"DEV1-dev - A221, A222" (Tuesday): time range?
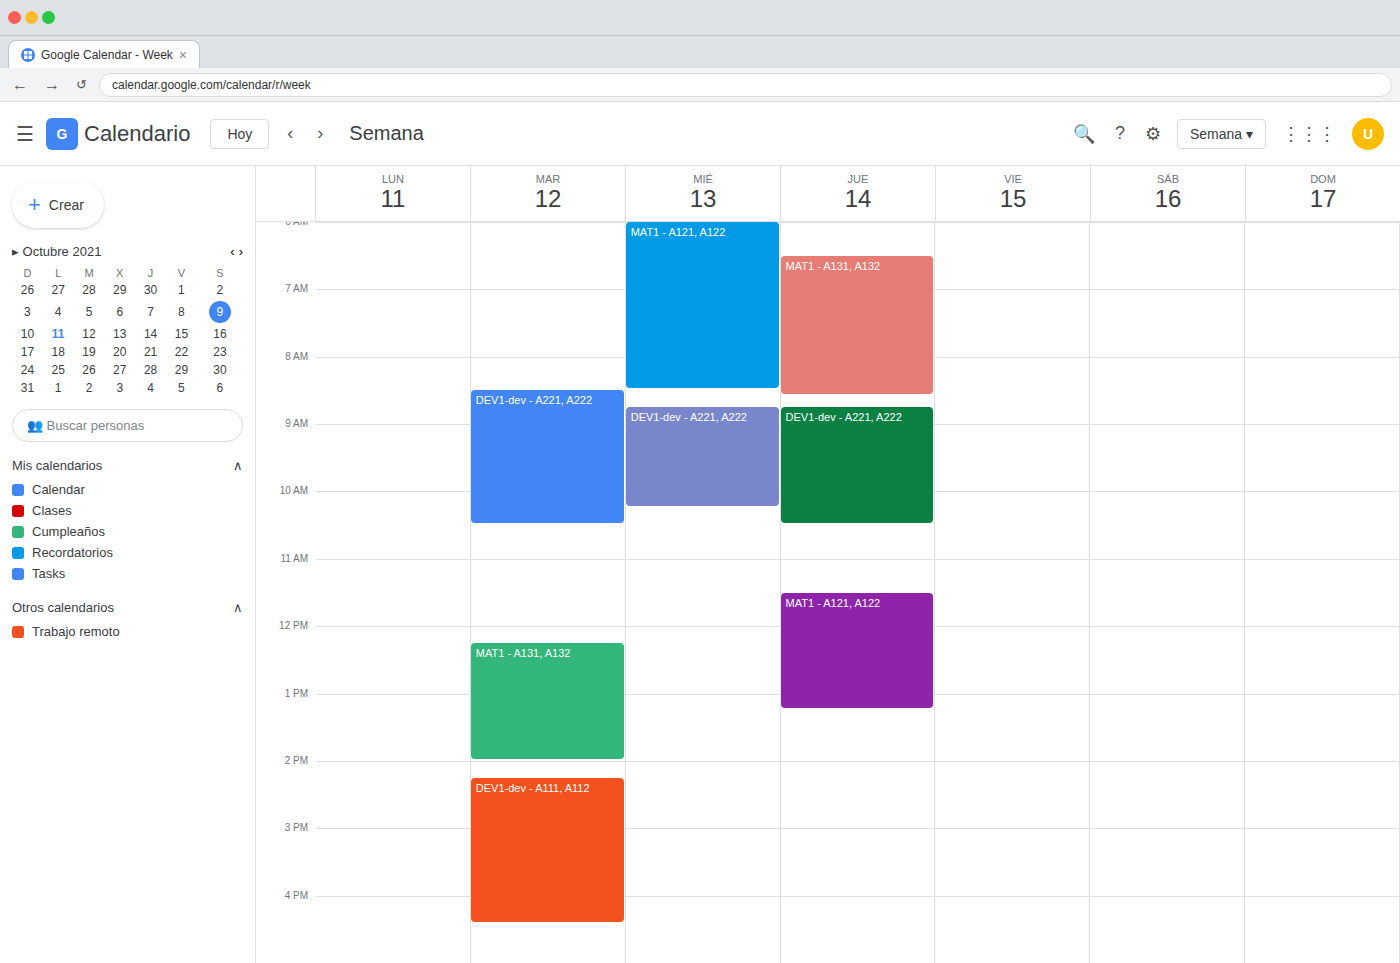
08:30 to 10:30